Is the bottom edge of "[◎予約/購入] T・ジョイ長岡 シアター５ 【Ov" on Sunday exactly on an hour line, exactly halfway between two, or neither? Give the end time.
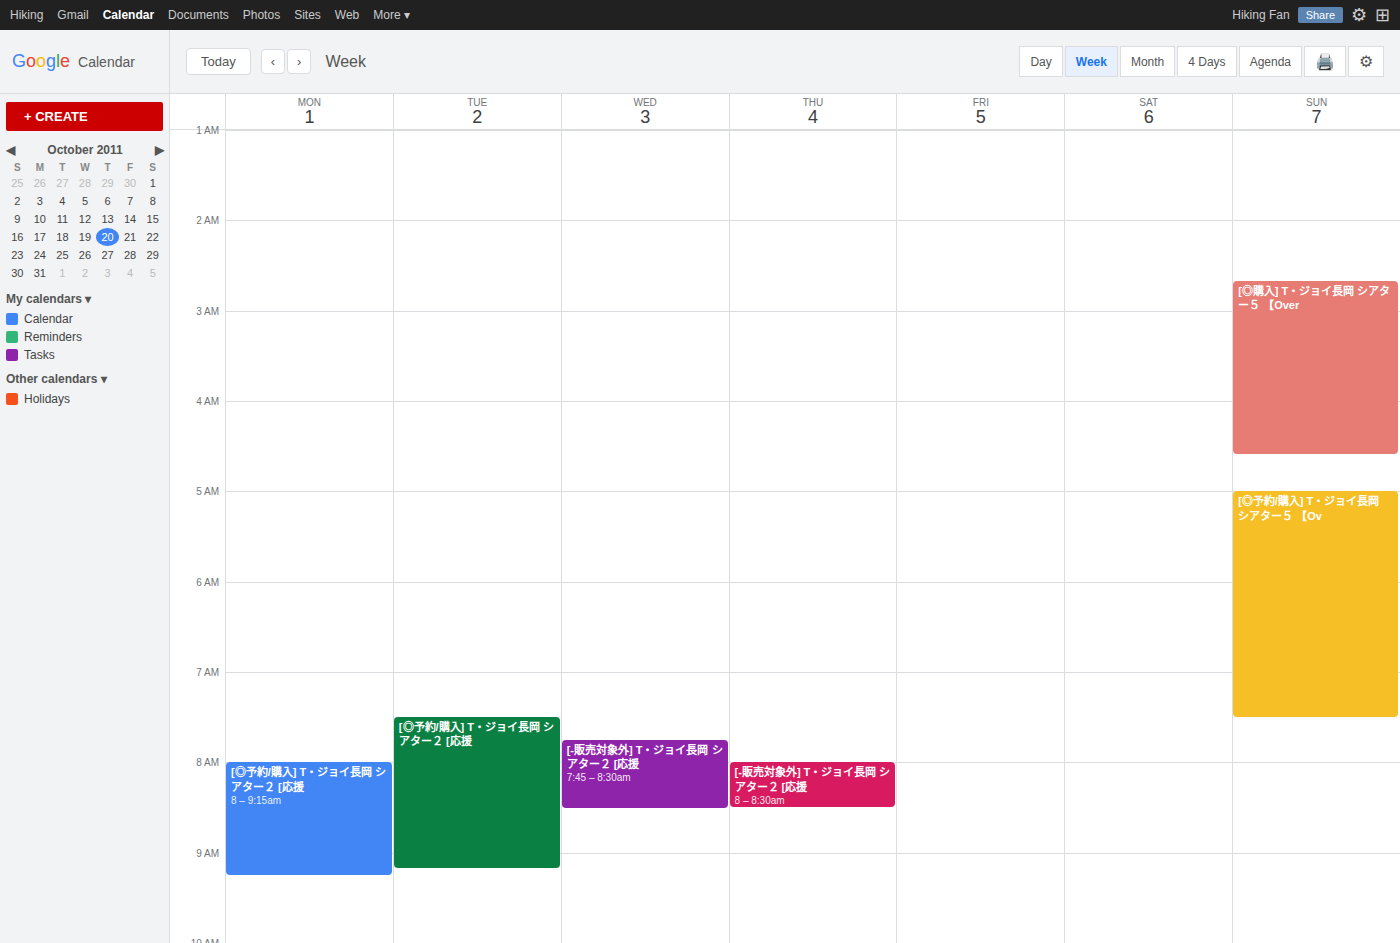
7:30 AM -- halfway between the 7 AM and 8 AM lines.